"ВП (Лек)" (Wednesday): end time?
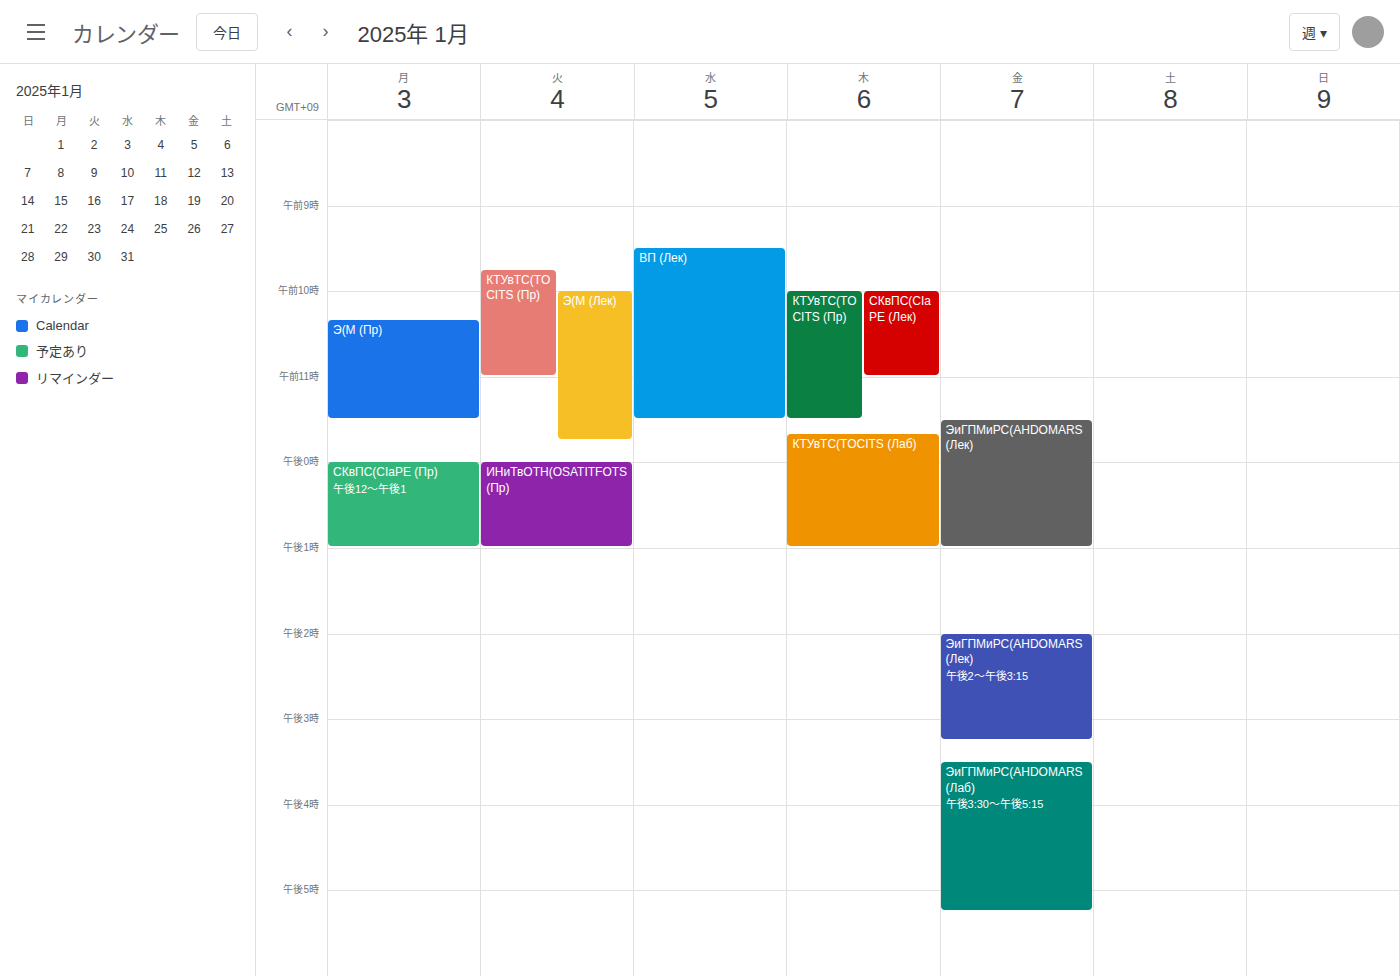
11:30 AM